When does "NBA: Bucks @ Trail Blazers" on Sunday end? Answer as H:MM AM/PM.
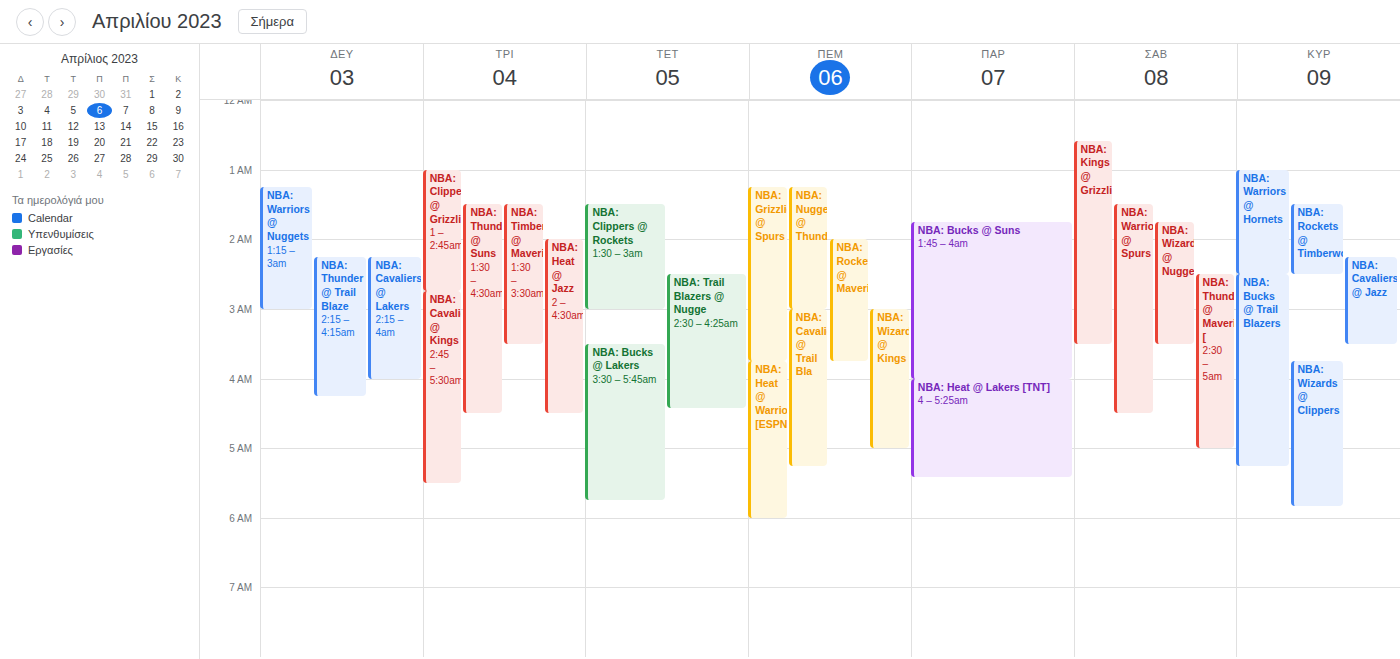
5:15 AM